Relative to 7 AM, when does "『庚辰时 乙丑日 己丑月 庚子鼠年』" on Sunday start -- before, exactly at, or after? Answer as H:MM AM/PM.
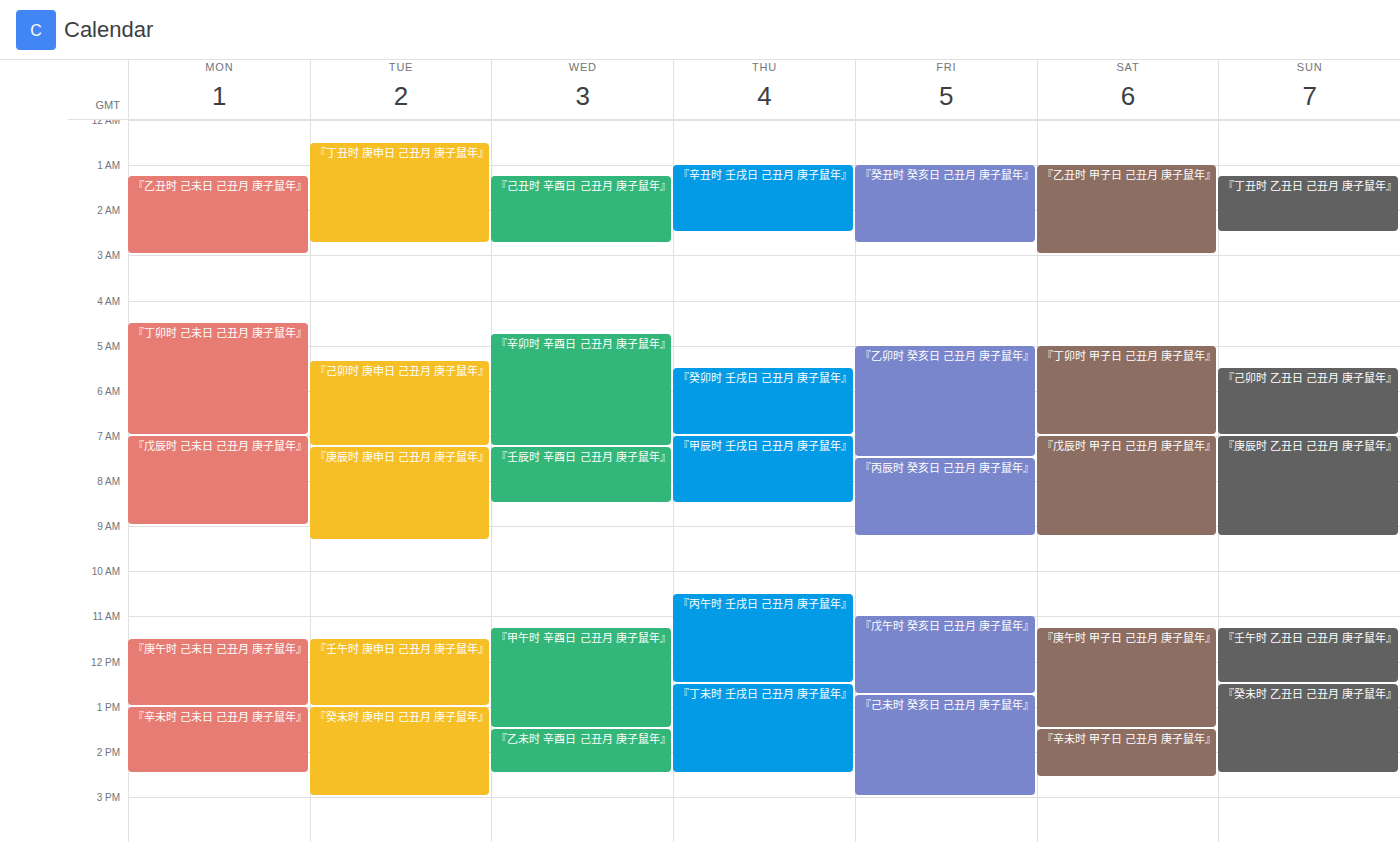
7:00 AM -- exactly at 7 AM, on the 7 AM line.